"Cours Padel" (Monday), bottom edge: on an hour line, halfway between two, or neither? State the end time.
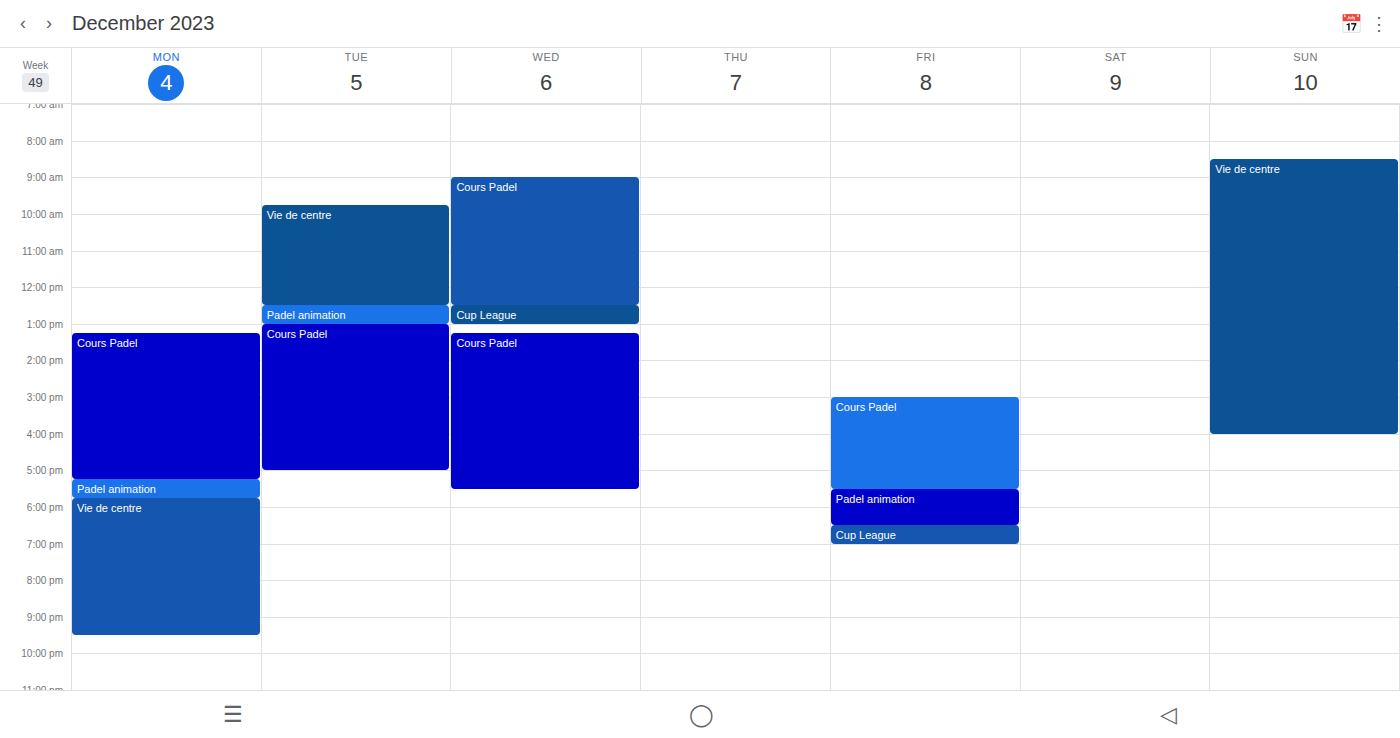
17:15 -- neither: a quarter of the way from the 17:00 line to the 18:00 line.